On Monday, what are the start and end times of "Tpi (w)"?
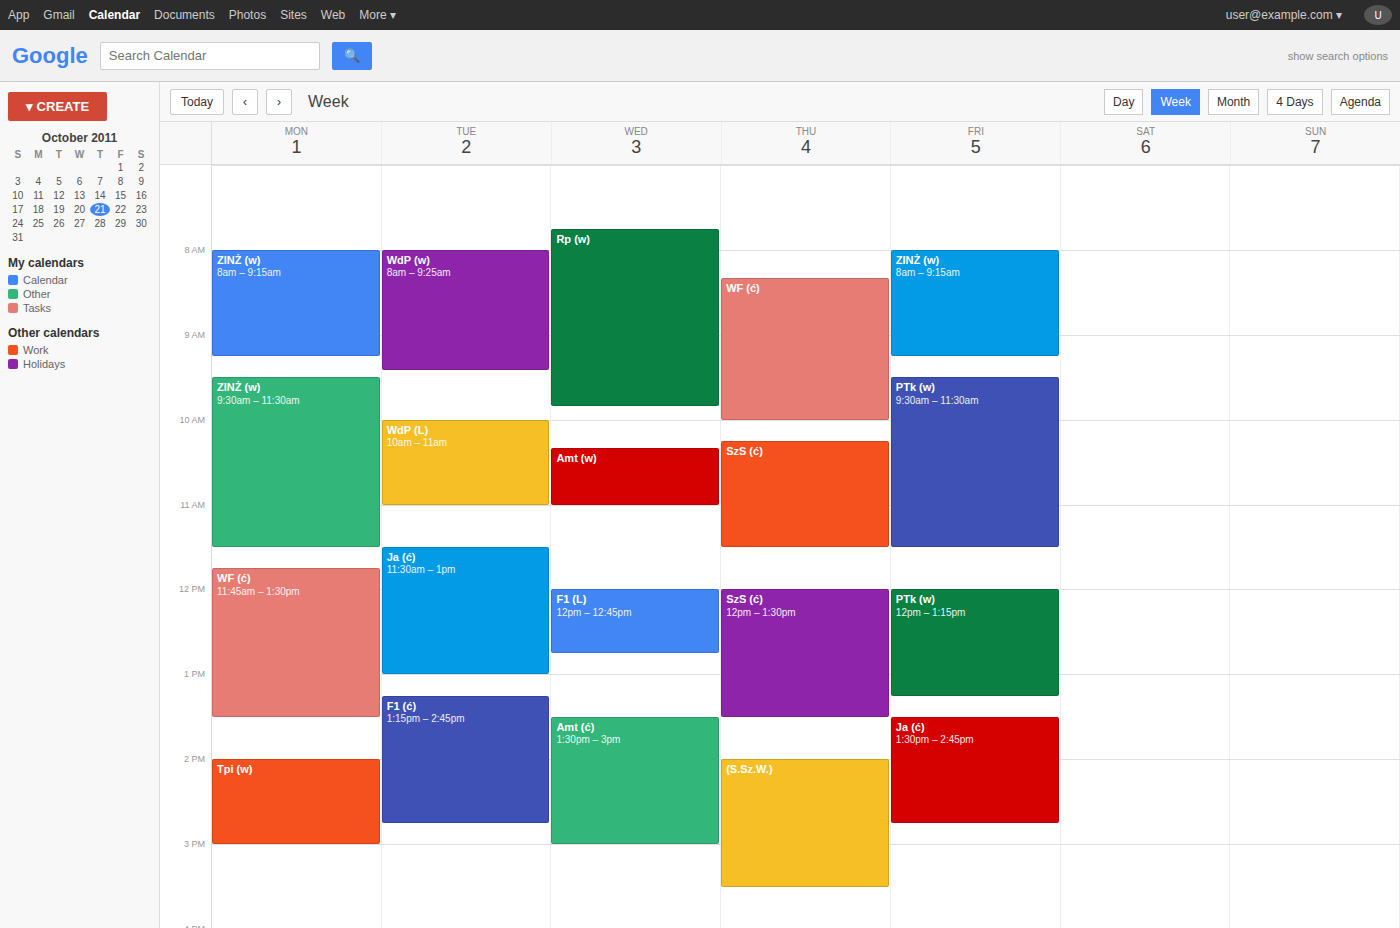
2:00 PM to 3:00 PM